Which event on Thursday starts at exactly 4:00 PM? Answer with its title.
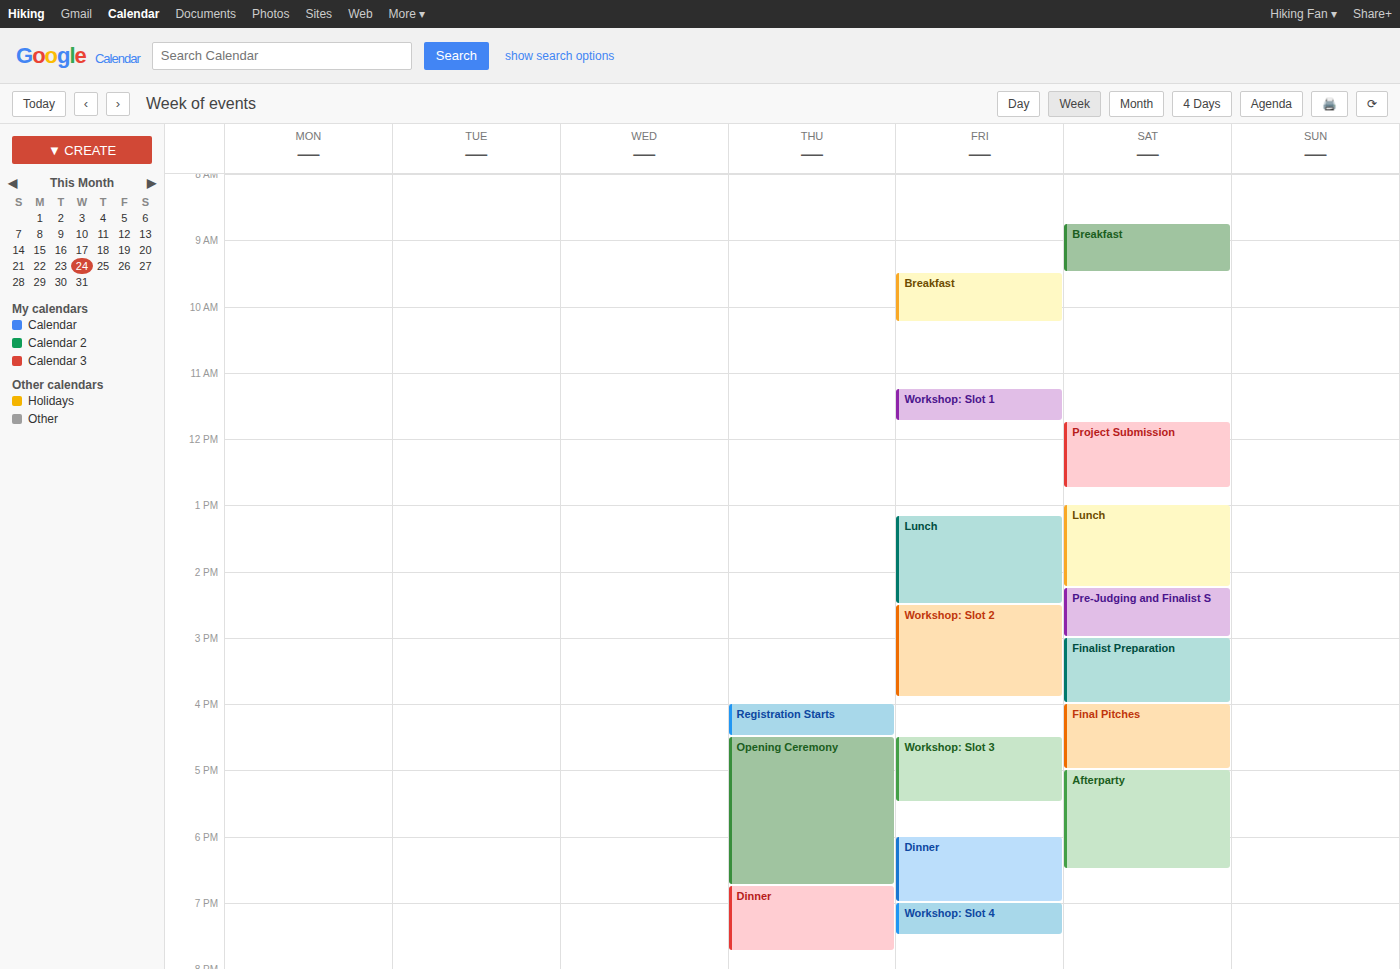
"Registration Starts"